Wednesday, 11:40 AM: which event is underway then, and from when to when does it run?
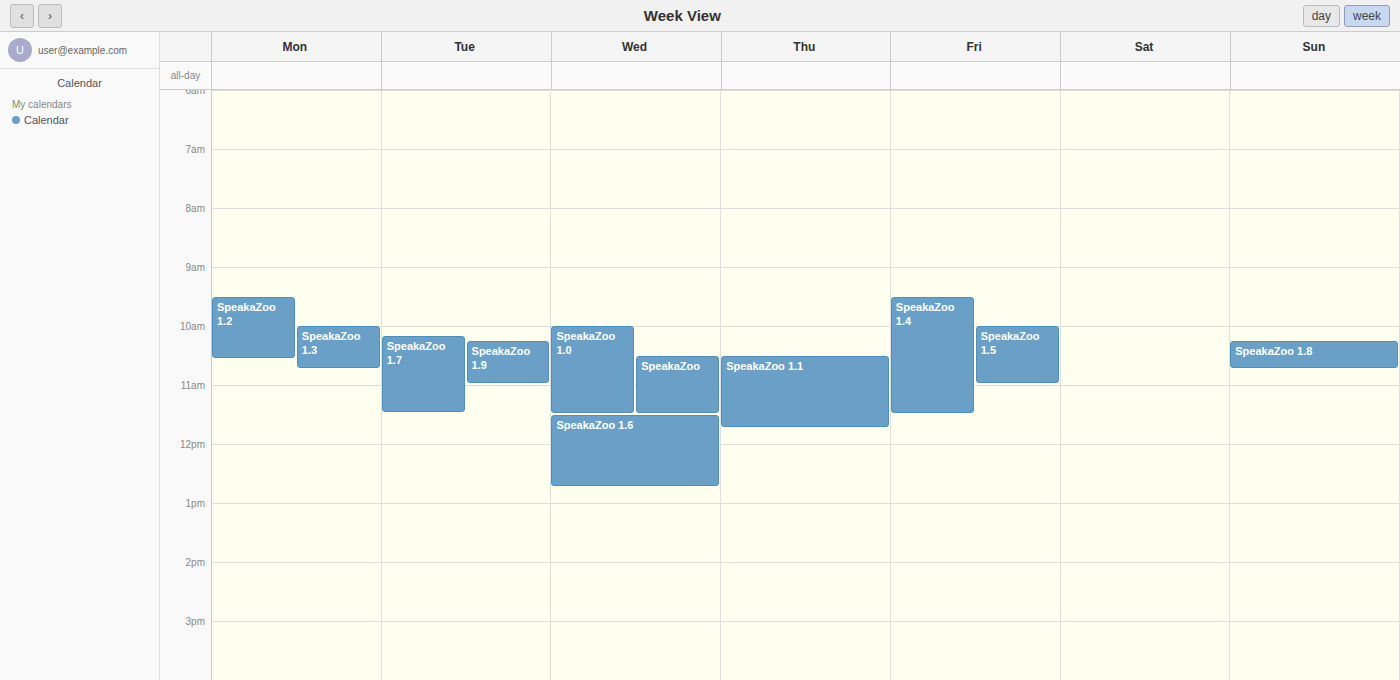
"SpeakaZoo 1.6", 11:30 AM to 12:45 PM